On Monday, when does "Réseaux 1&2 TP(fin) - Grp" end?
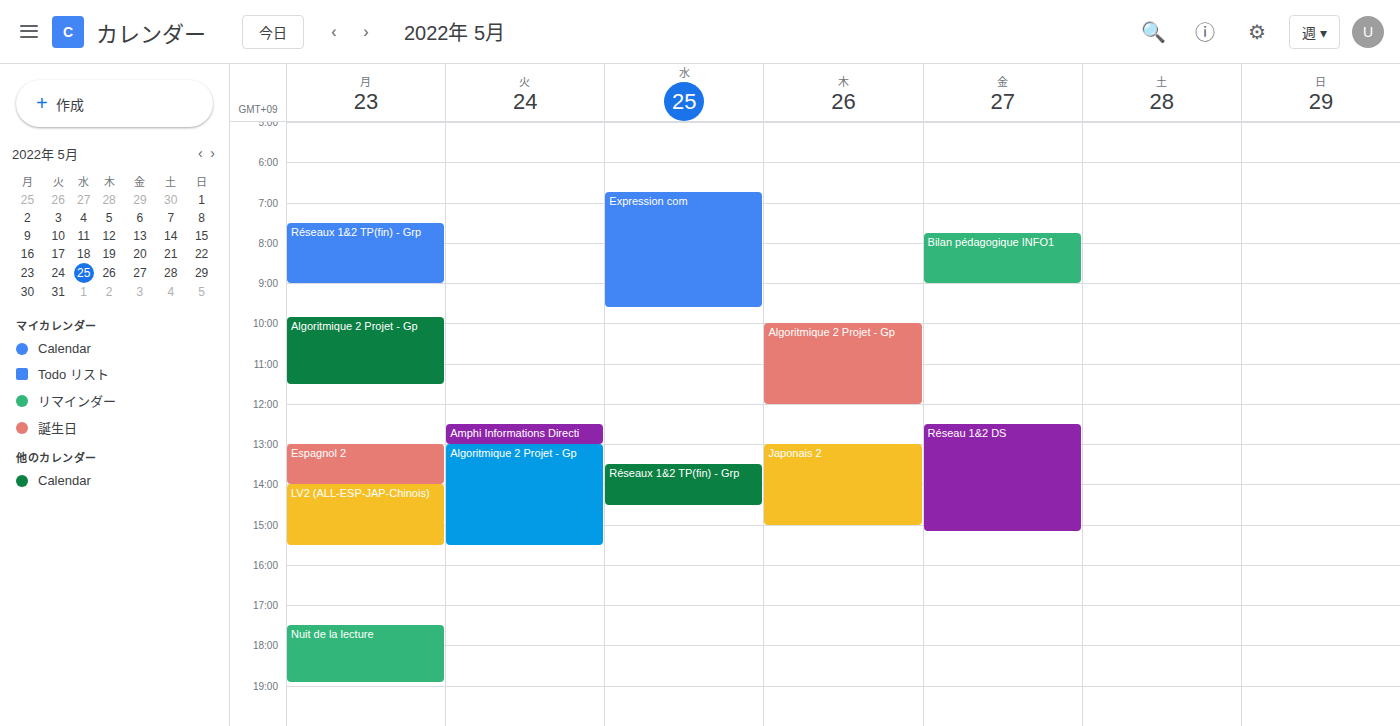
9:00 AM